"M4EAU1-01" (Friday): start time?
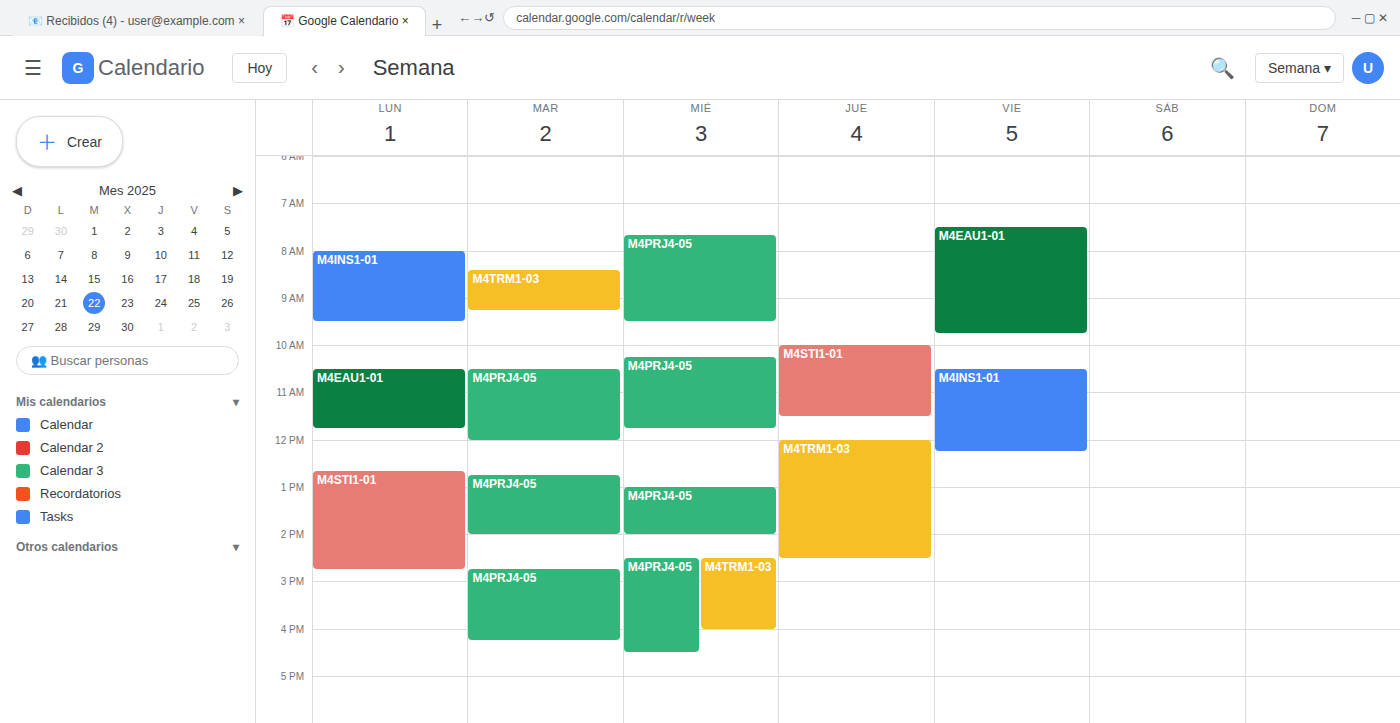
7:30 AM